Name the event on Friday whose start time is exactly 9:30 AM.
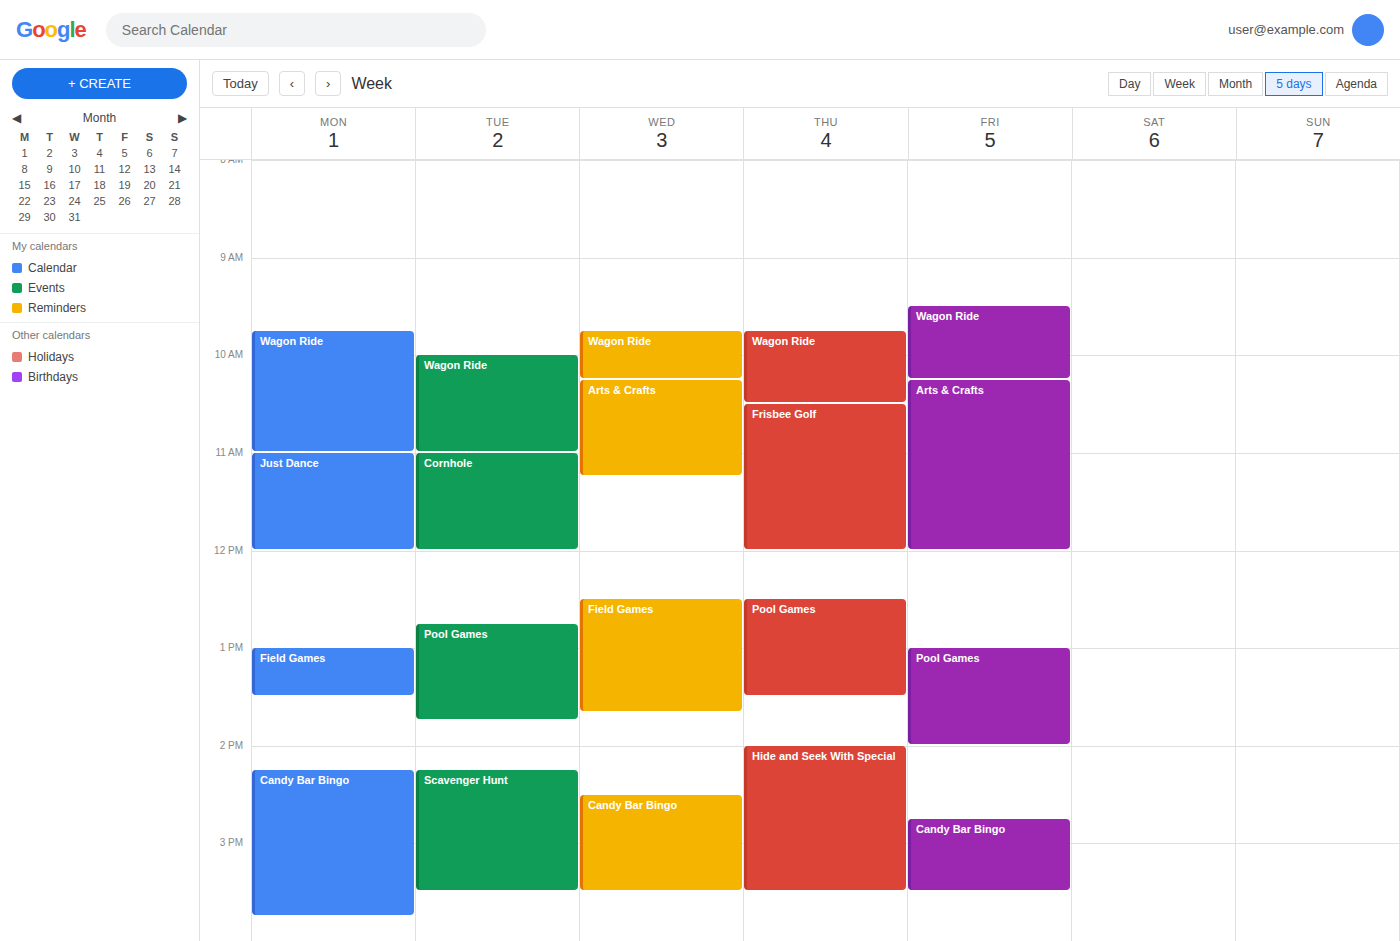
"Wagon Ride"